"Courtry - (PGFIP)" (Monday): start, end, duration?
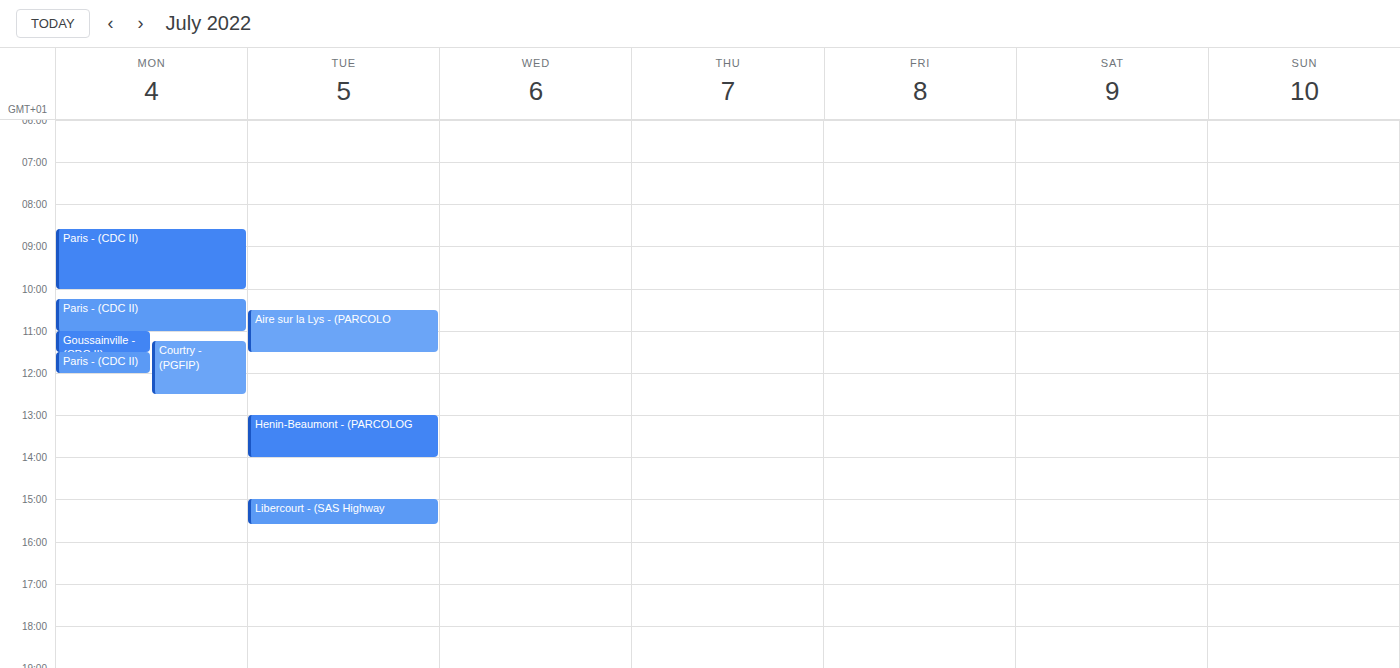
11:15 AM to 12:30 PM, 1 hour 15 minutes